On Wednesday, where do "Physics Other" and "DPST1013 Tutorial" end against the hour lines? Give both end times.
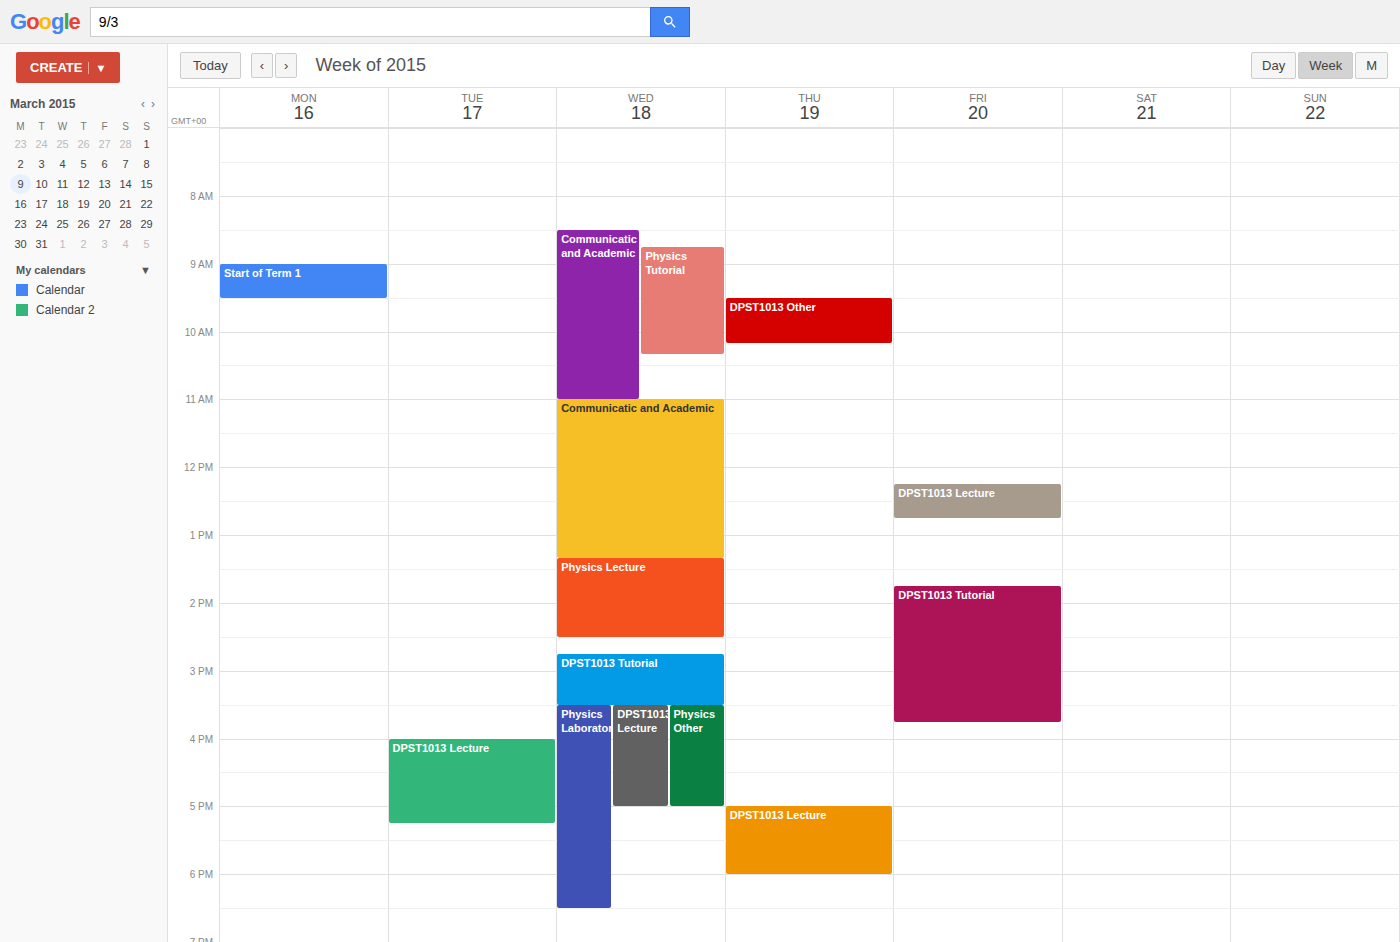
"Physics Other": 5:00 PM, exactly on the 5 PM line. "DPST1013 Tutorial": 3:30 PM, halfway between the 3 PM and 4 PM lines.